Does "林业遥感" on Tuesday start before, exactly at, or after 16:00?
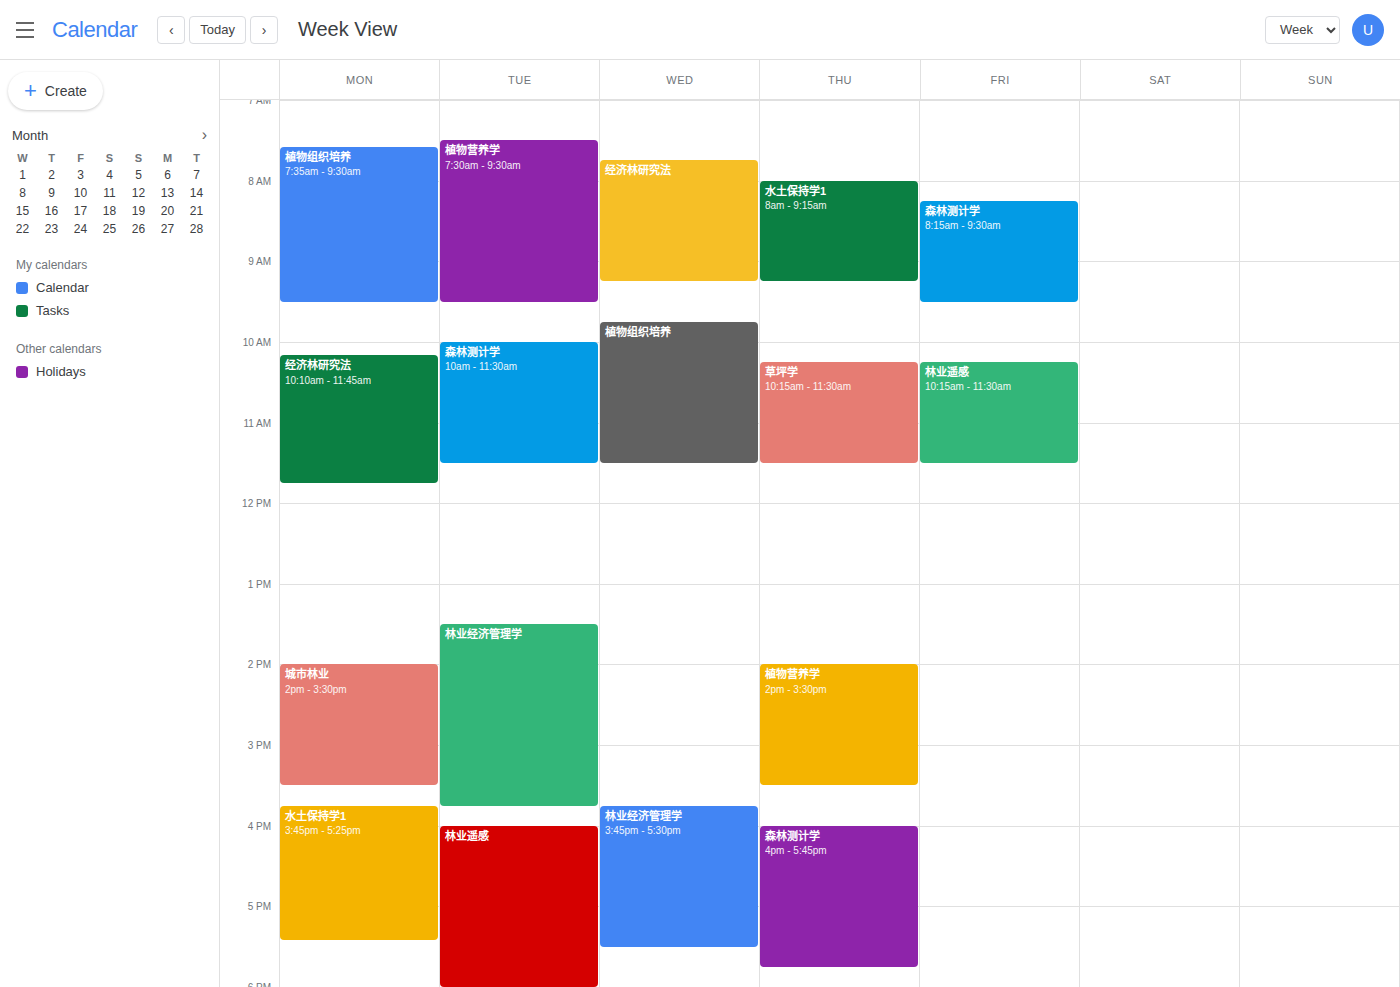
16:00 -- exactly at 16:00, on the 16:00 line.